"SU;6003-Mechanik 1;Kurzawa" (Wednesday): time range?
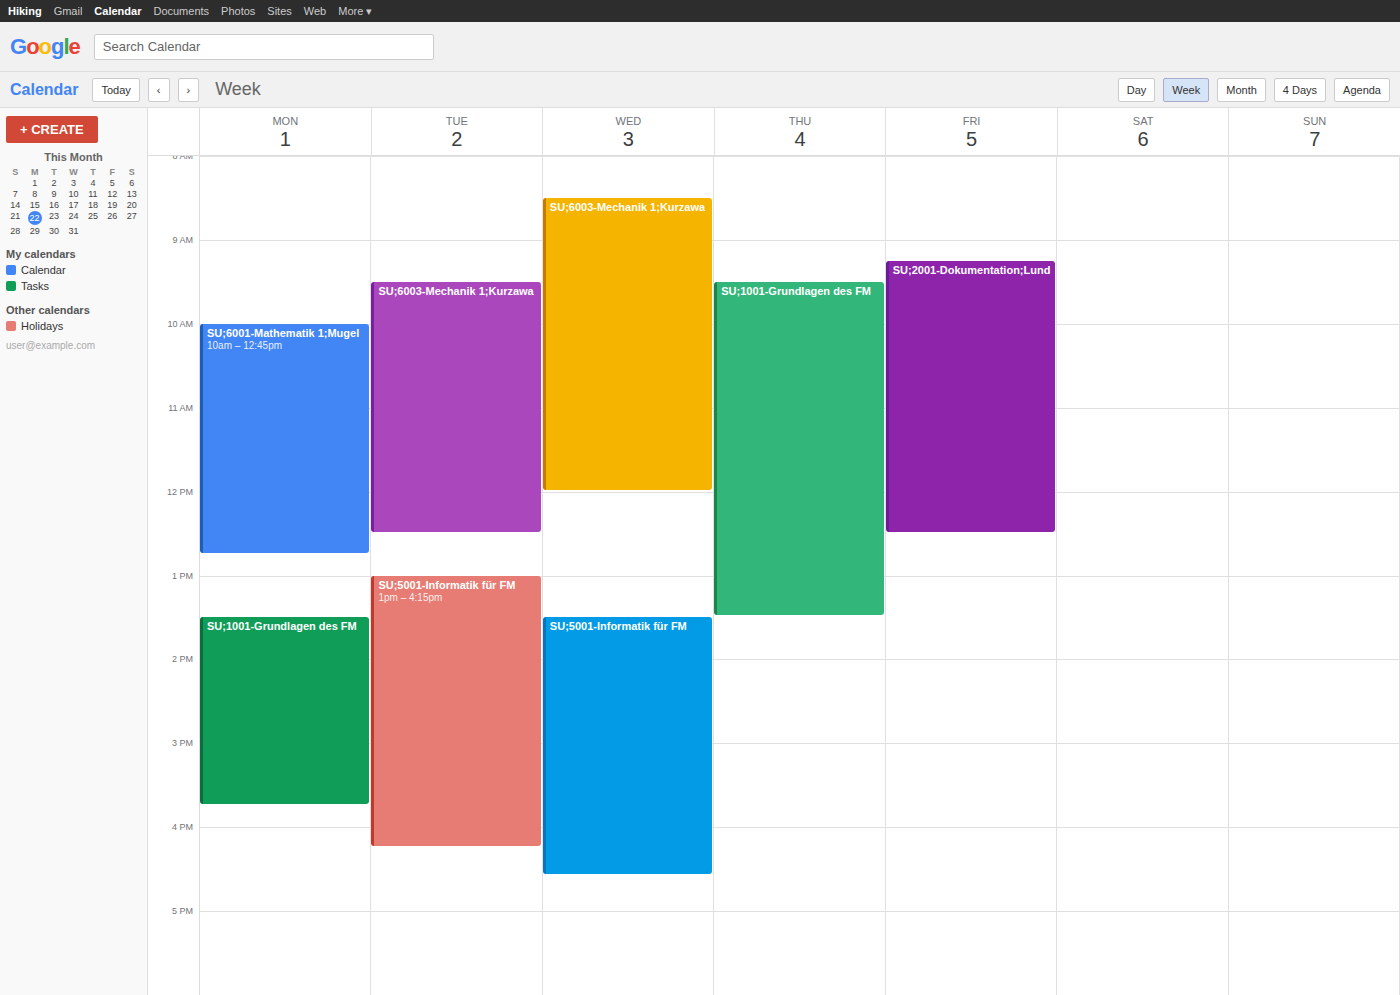
8:30 AM to 12:00 PM